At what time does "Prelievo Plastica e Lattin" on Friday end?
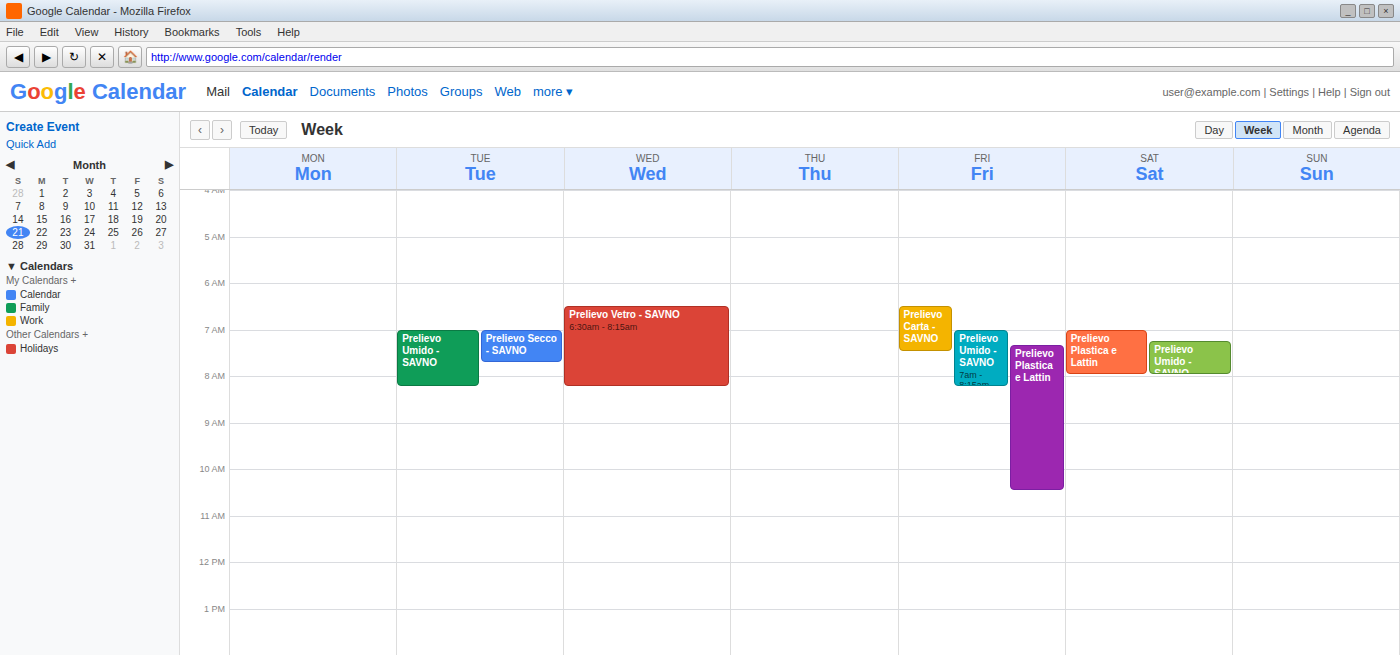
10:30